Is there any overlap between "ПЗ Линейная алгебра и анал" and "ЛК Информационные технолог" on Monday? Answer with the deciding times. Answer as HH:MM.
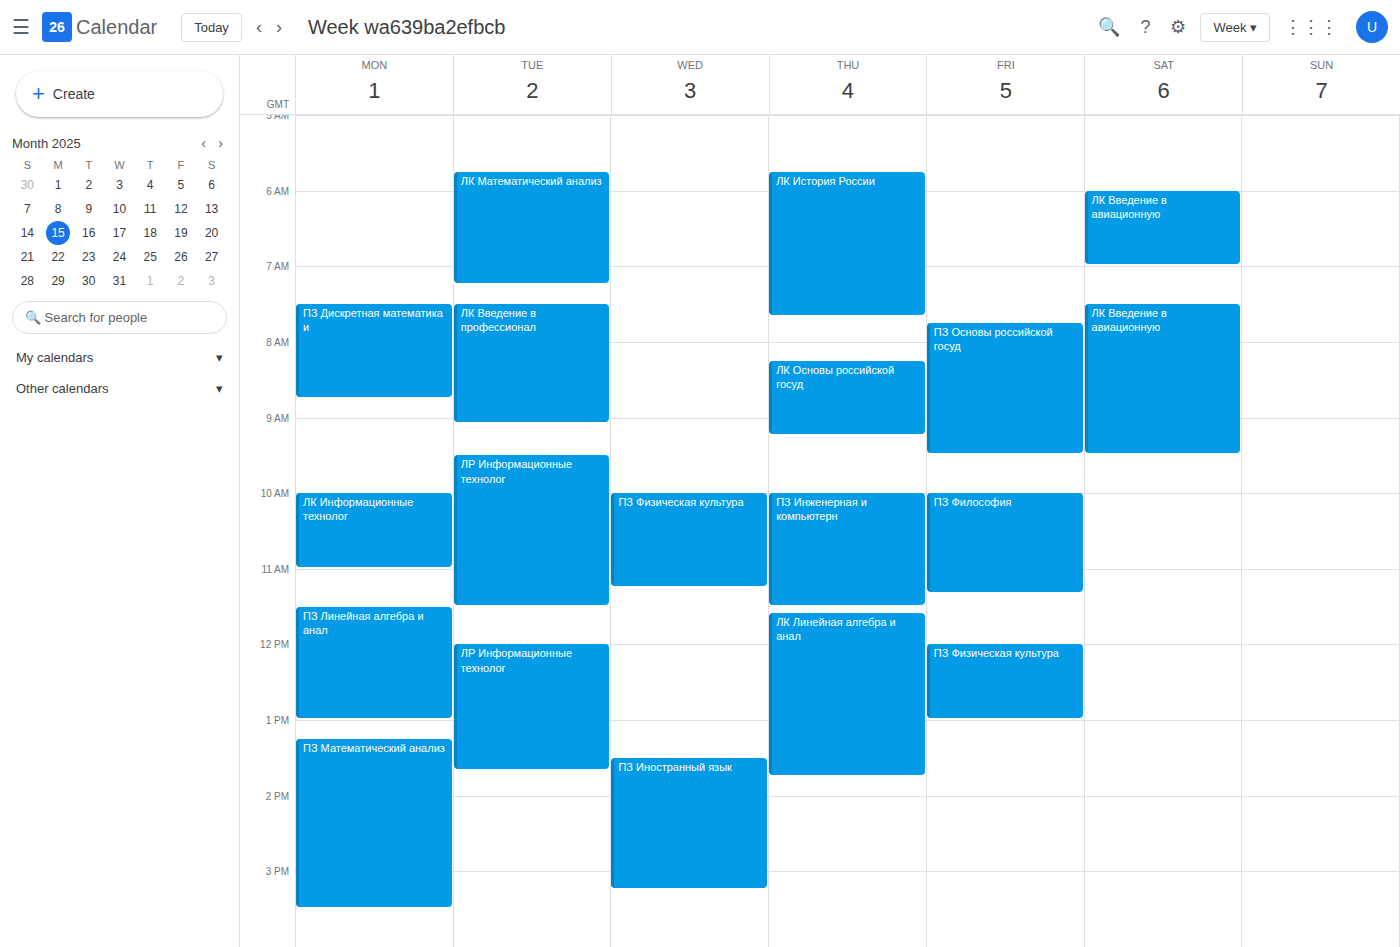
"ЛК Информационные технолог" ends at 11:00 and "ПЗ Линейная алгебра и анал" starts at 11:30 -- no overlap.